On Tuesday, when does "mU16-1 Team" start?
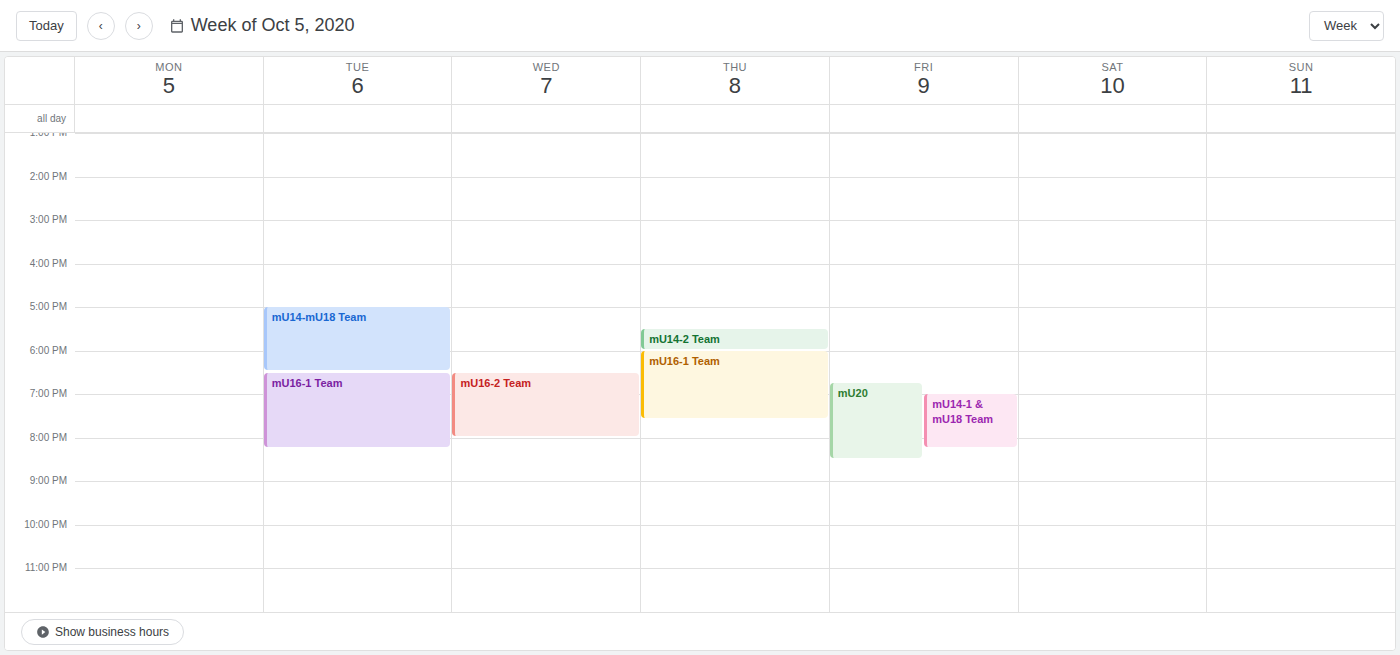
18:30